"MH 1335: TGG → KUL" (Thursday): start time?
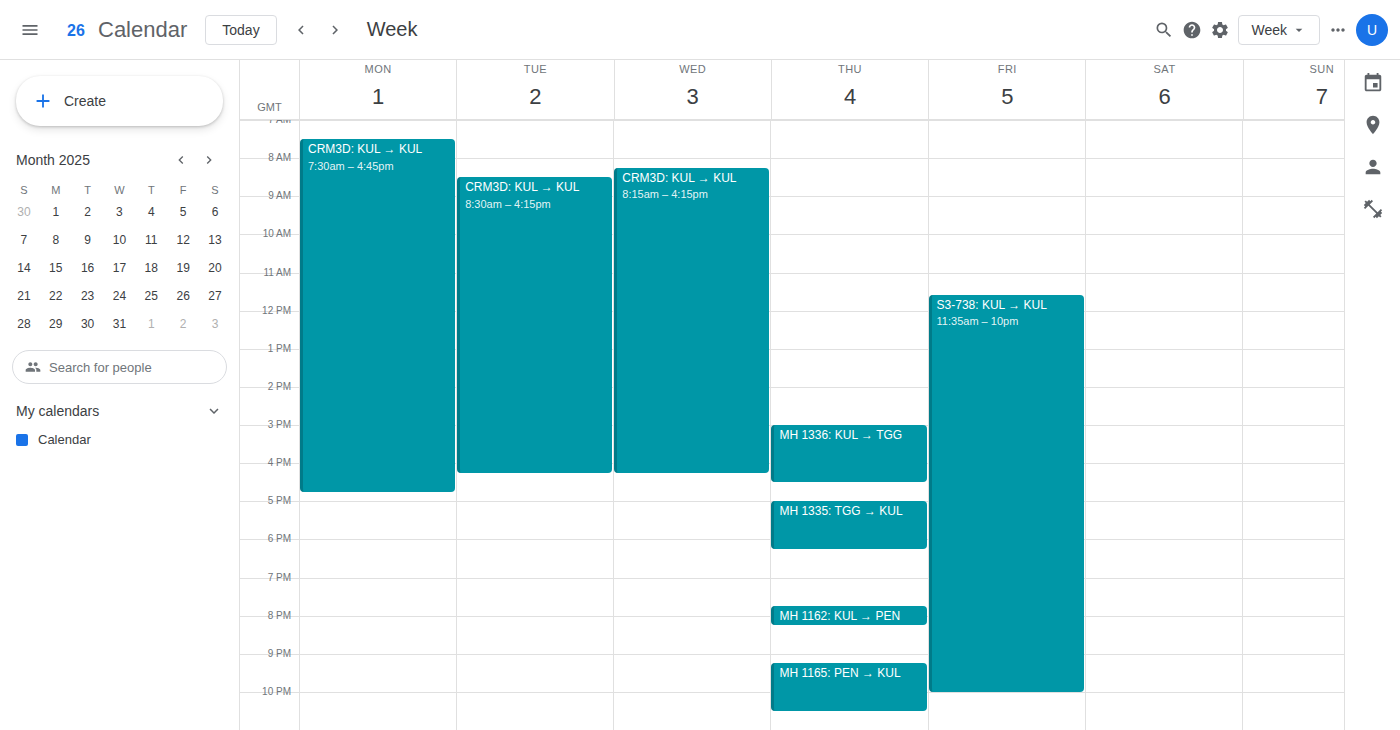
17:00